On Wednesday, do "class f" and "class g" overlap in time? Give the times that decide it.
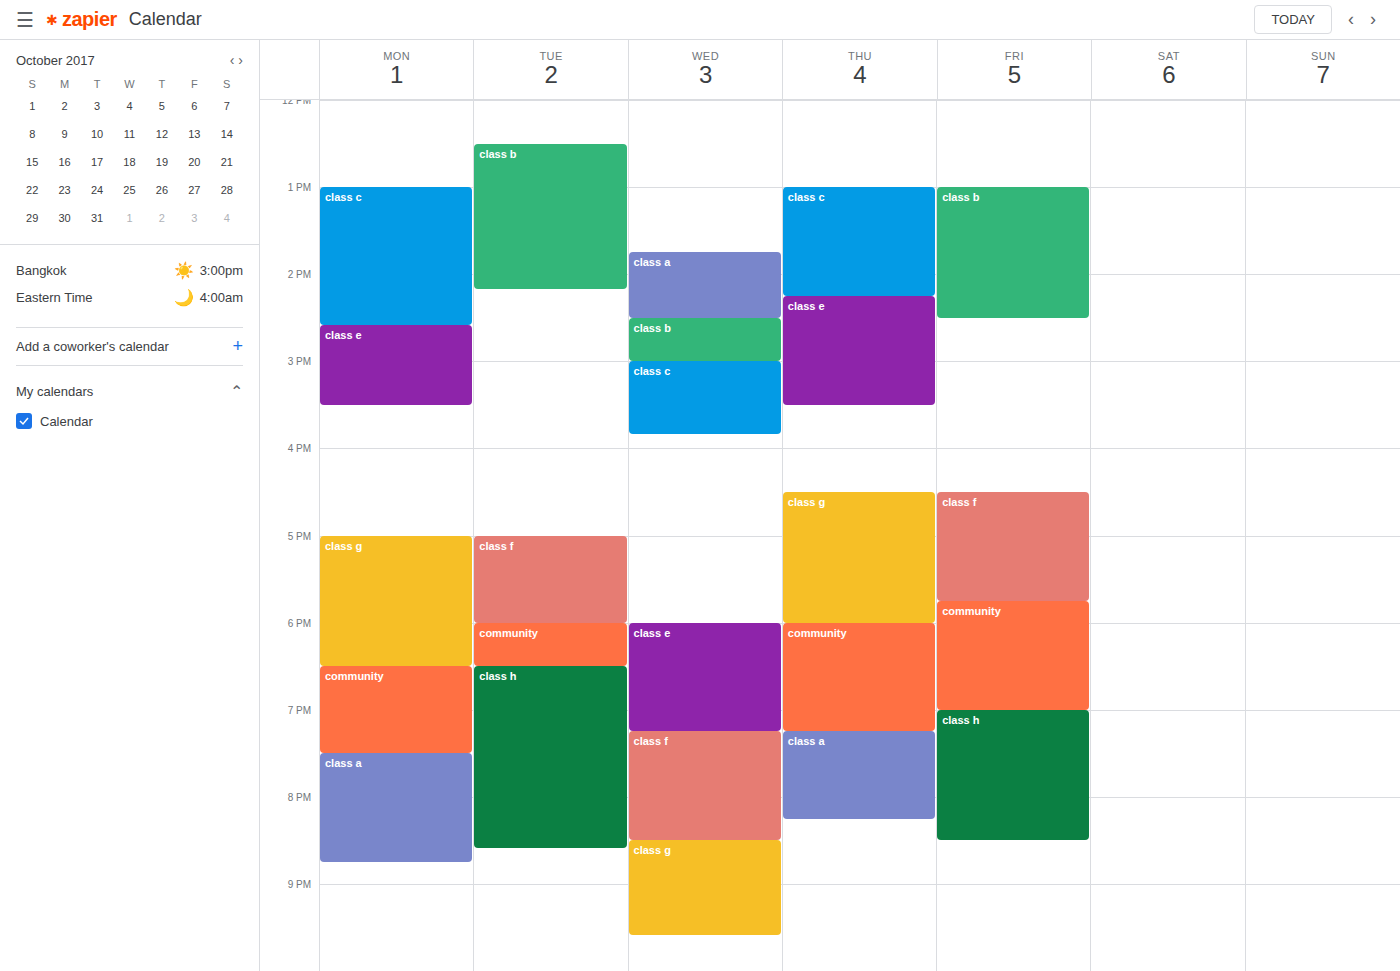
"class f" ends at 8:30 PM, exactly when "class g" starts -- they touch but do not overlap.